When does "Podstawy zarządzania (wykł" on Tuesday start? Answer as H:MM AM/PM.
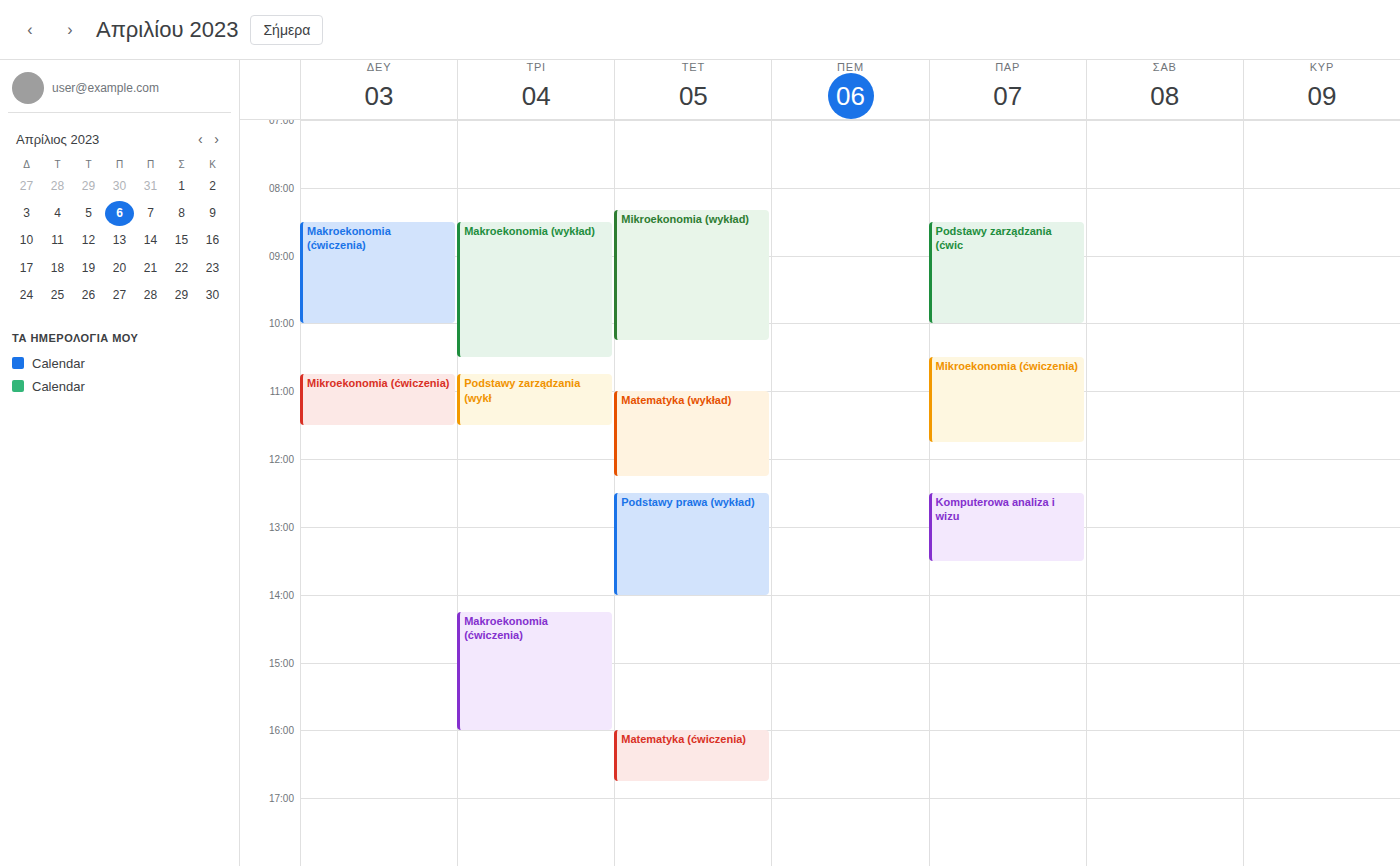
10:45 AM